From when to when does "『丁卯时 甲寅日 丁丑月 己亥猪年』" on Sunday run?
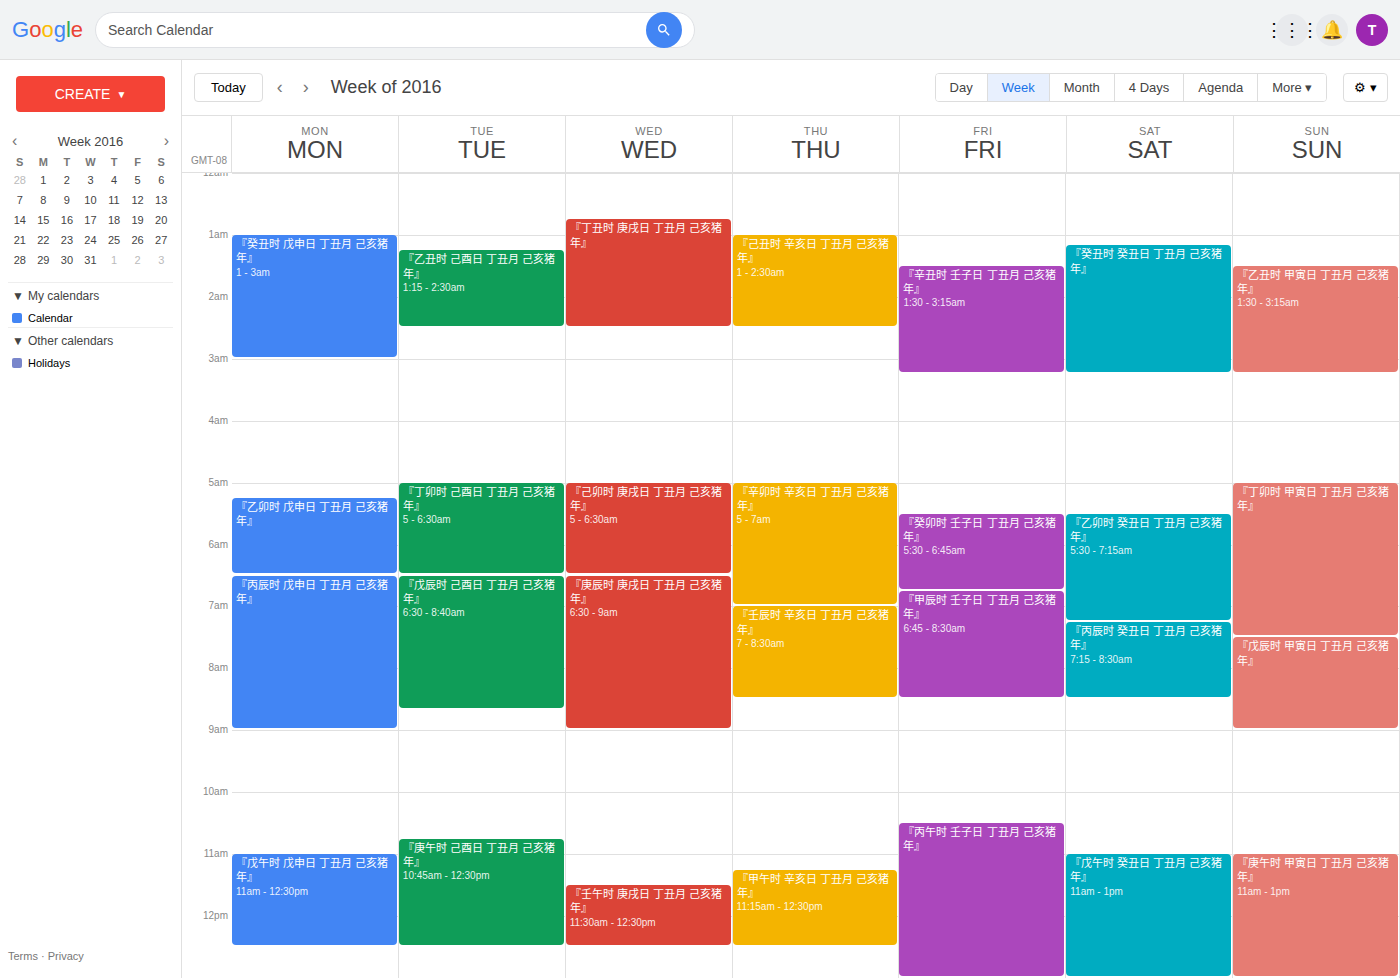
5:00 AM to 7:30 AM